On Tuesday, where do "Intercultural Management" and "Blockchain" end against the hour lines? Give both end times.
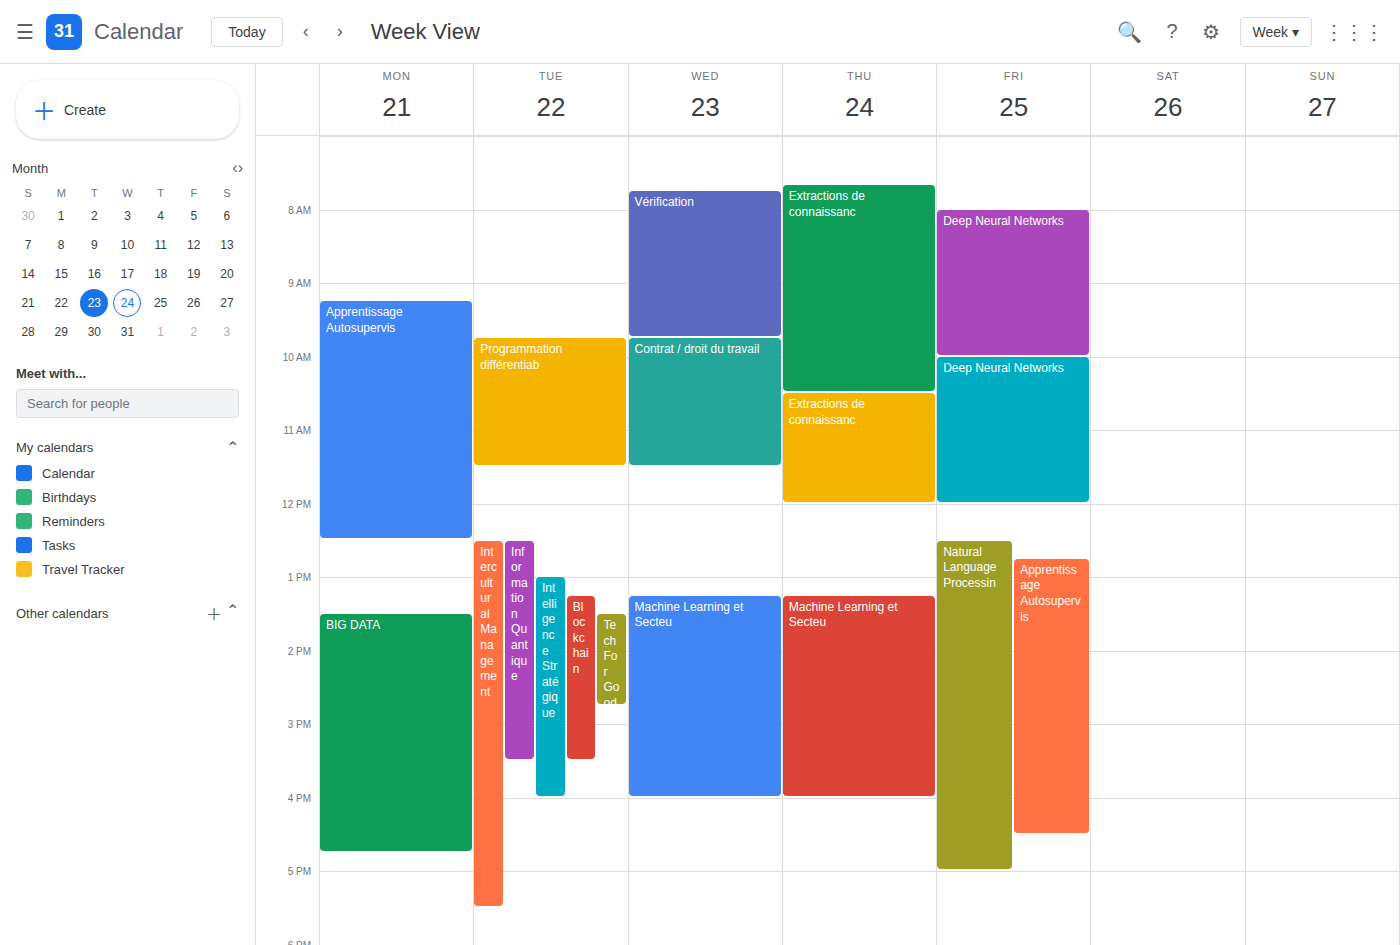
"Intercultural Management": 5:30 PM, halfway between the 5 PM and 6 PM lines. "Blockchain": 3:30 PM, halfway between the 3 PM and 4 PM lines.